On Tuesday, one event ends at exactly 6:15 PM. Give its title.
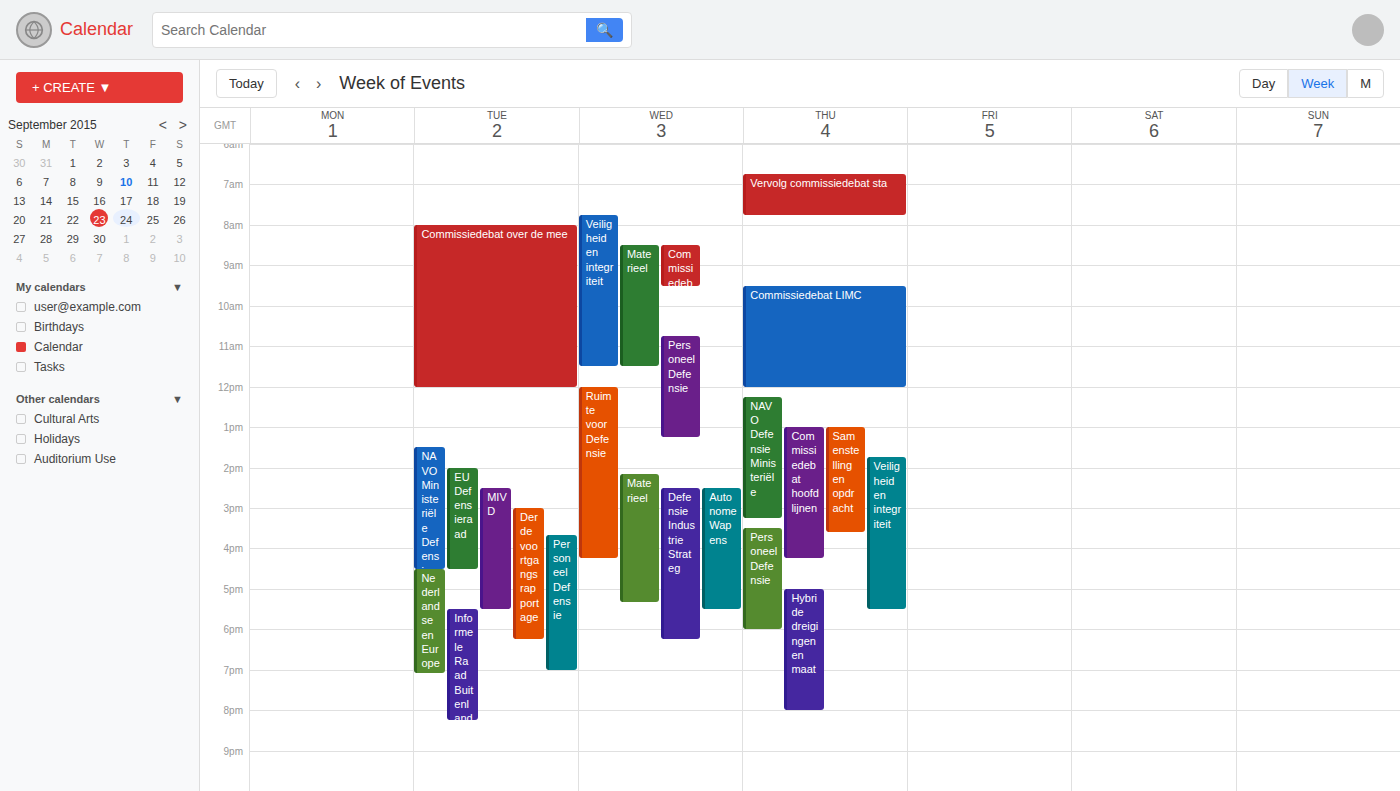
"Derde voortgangsrapportage"